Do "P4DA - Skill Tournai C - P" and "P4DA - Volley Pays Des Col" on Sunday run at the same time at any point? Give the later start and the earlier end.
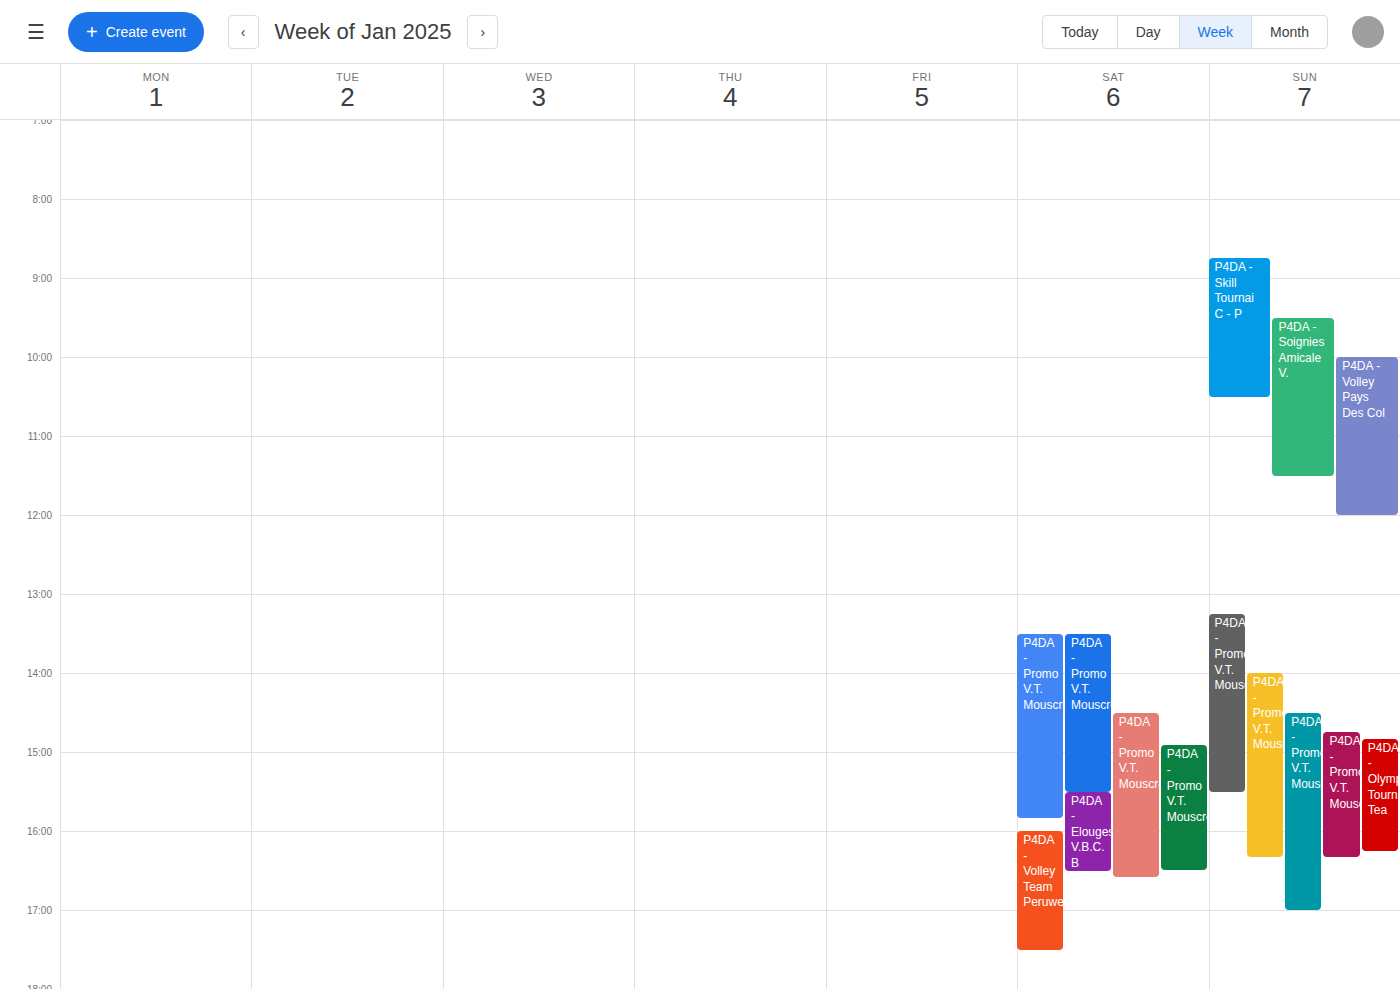
"P4DA - Volley Pays Des Col" starts at 10:00 AM, before "P4DA - Skill Tournai C - P" ends at 10:30 AM -- they overlap.